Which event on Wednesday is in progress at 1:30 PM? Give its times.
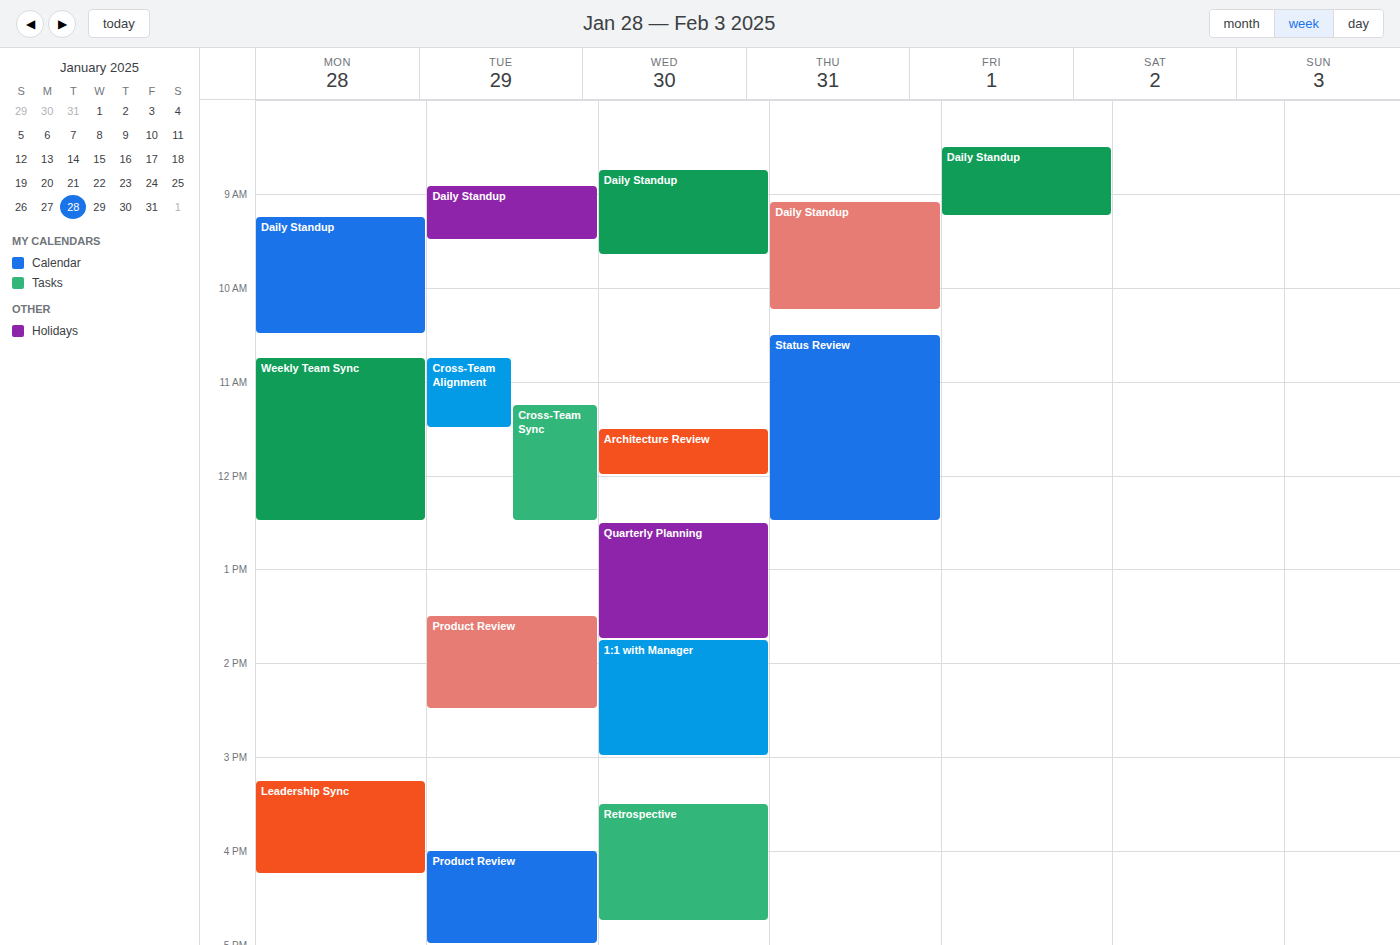
"Quarterly Planning", 12:30 PM to 1:45 PM